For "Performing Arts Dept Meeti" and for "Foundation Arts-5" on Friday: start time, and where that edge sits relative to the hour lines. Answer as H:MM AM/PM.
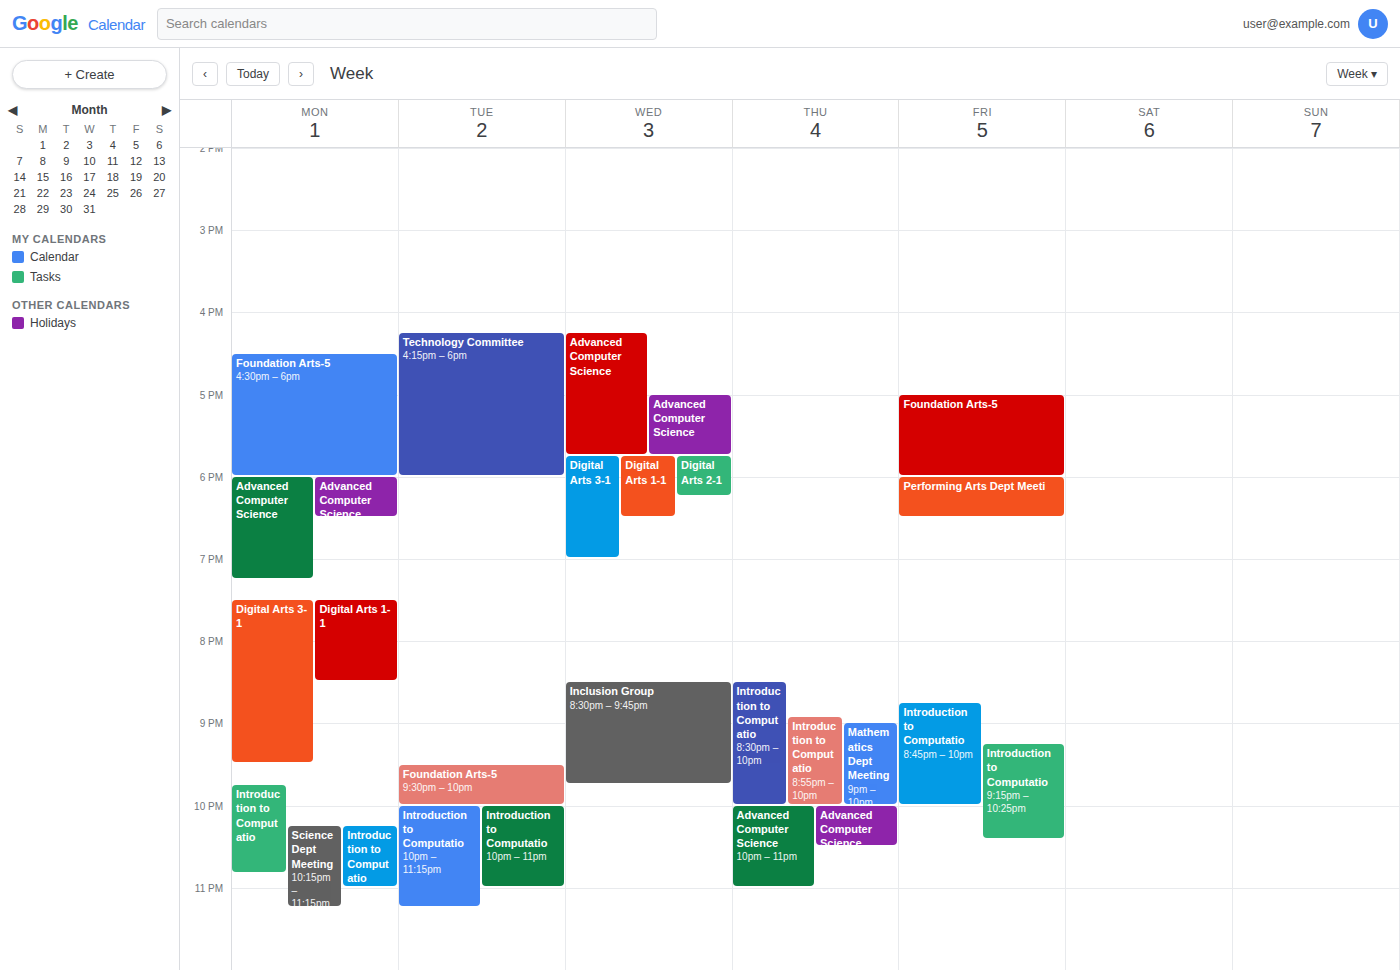
"Performing Arts Dept Meeti": 6:00 PM, exactly on the 6 PM line. "Foundation Arts-5": 5:00 PM, exactly on the 5 PM line.